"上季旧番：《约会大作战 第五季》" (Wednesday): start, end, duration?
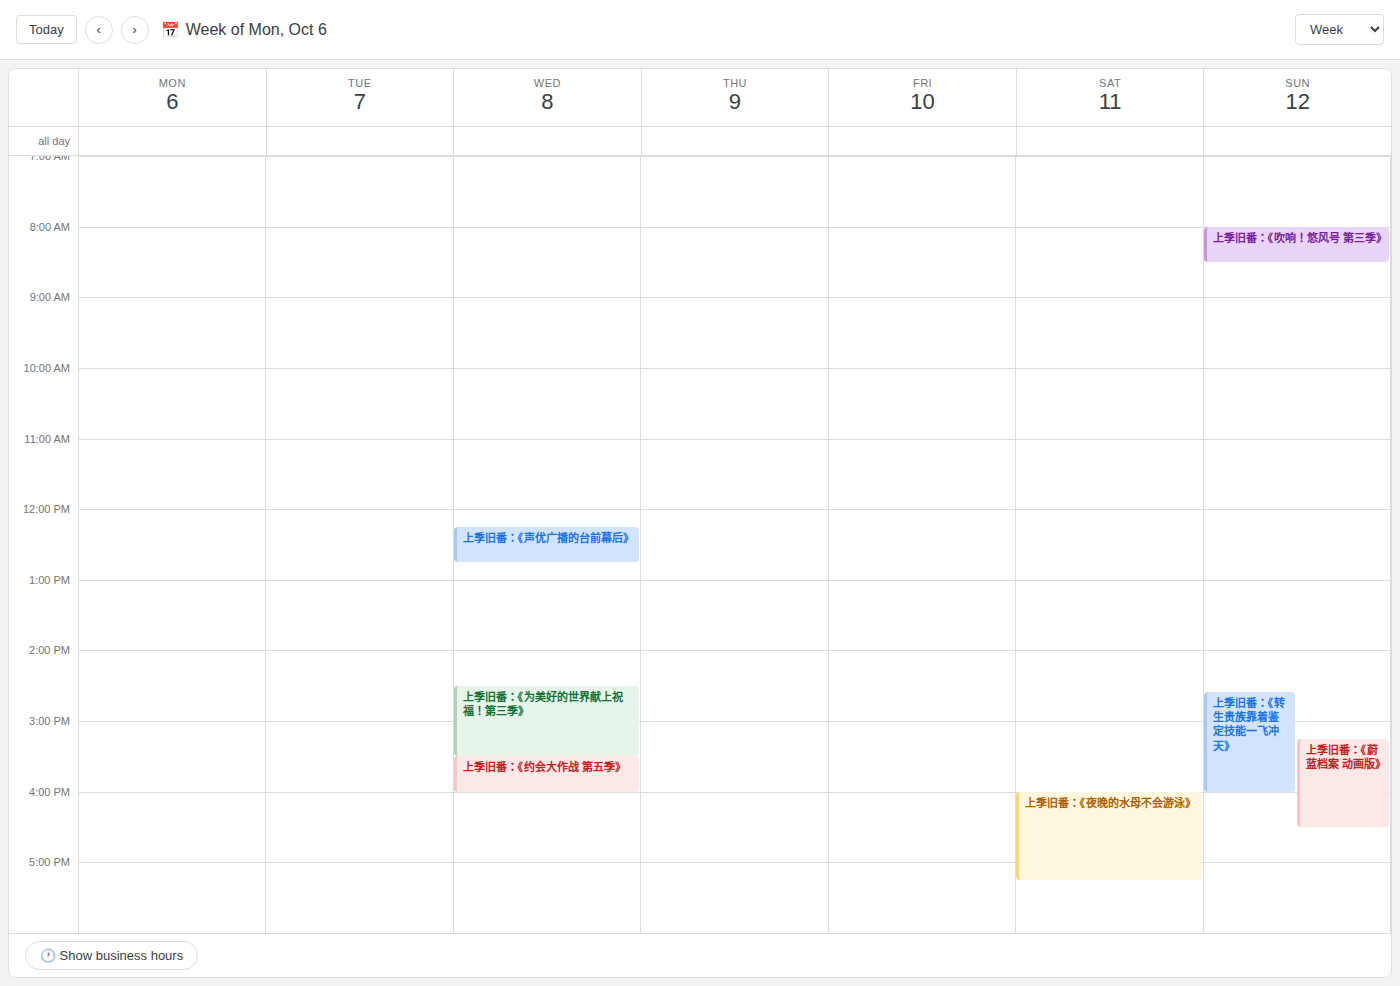
3:30 PM to 4:00 PM, 30 minutes